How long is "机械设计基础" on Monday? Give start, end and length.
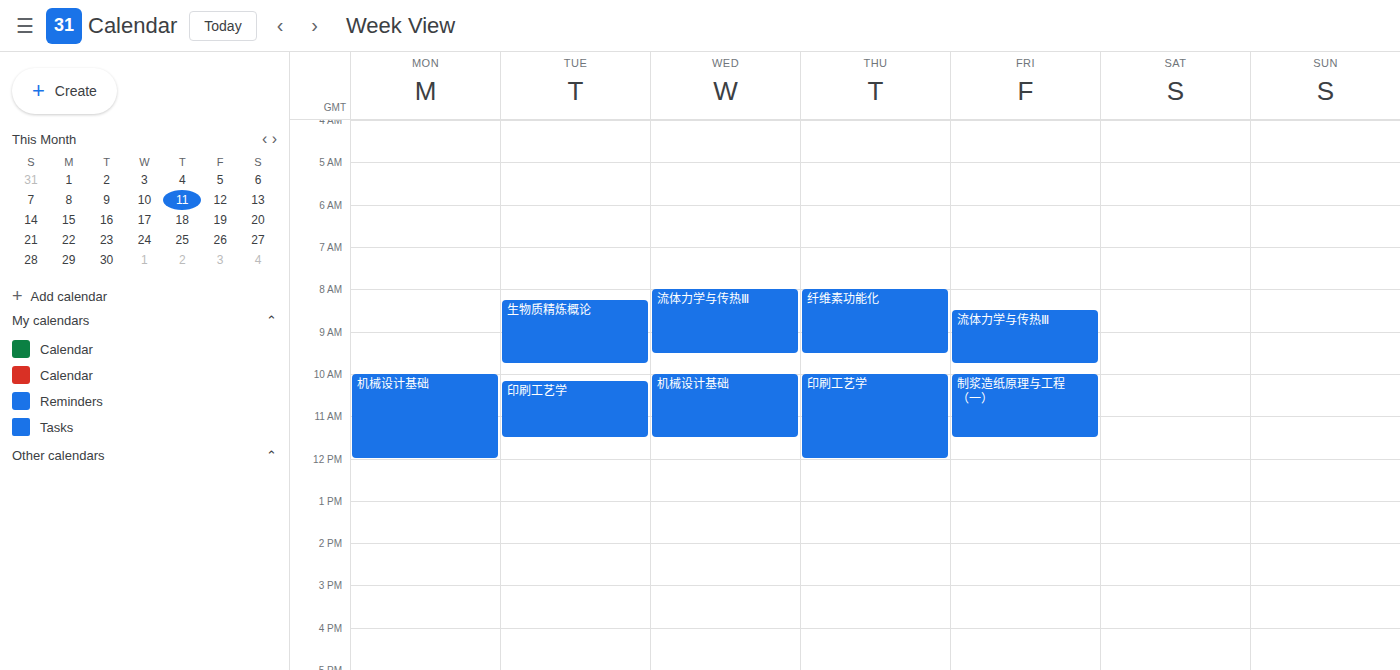
10:00 AM to 12:00 PM, 2 hours